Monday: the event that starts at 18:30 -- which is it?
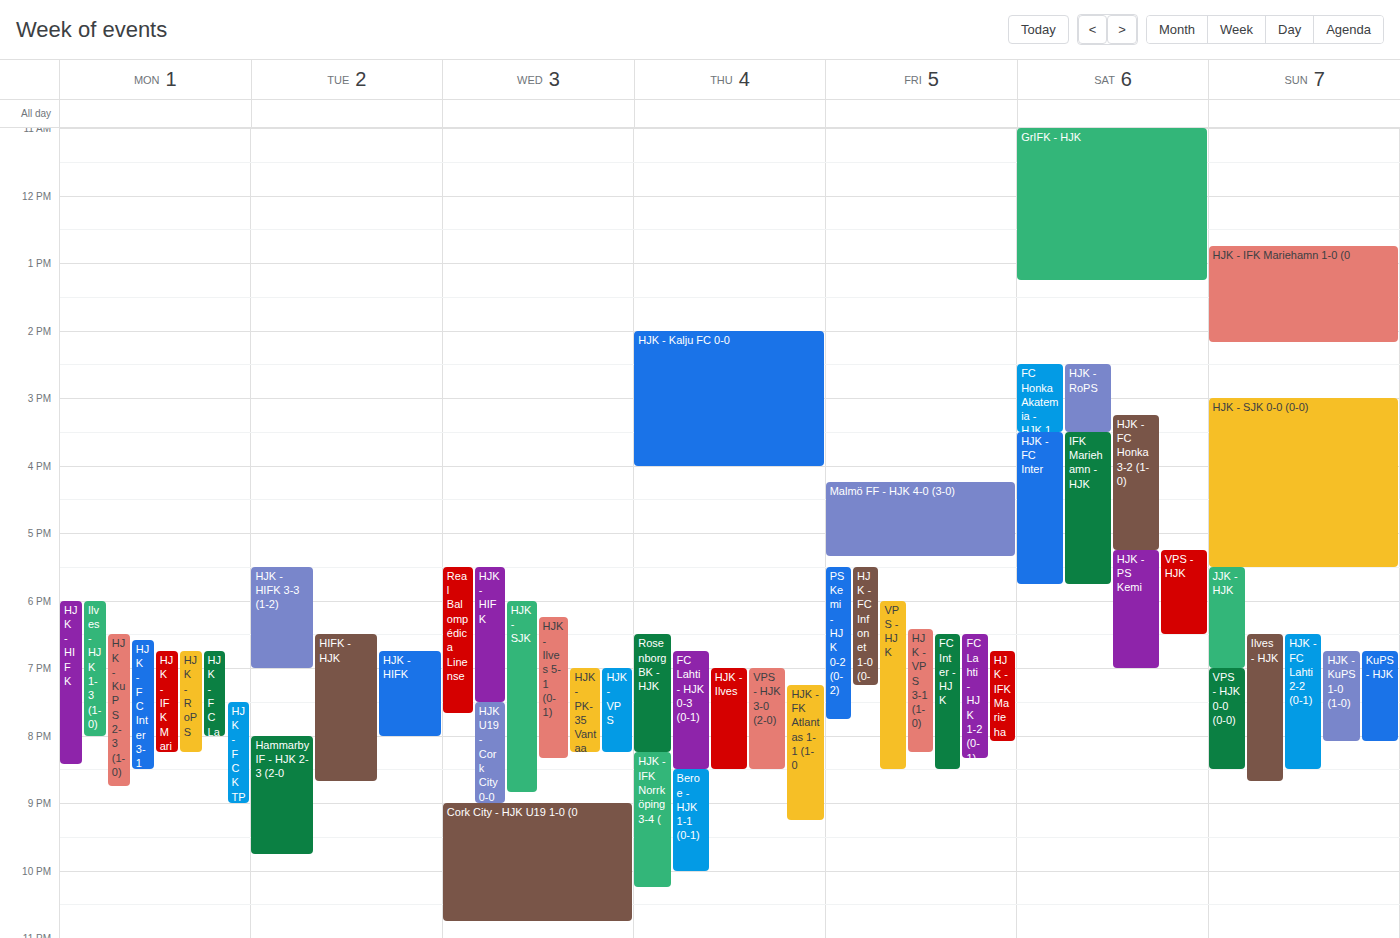
"HJK - KuPS 2-3 (1-0)"